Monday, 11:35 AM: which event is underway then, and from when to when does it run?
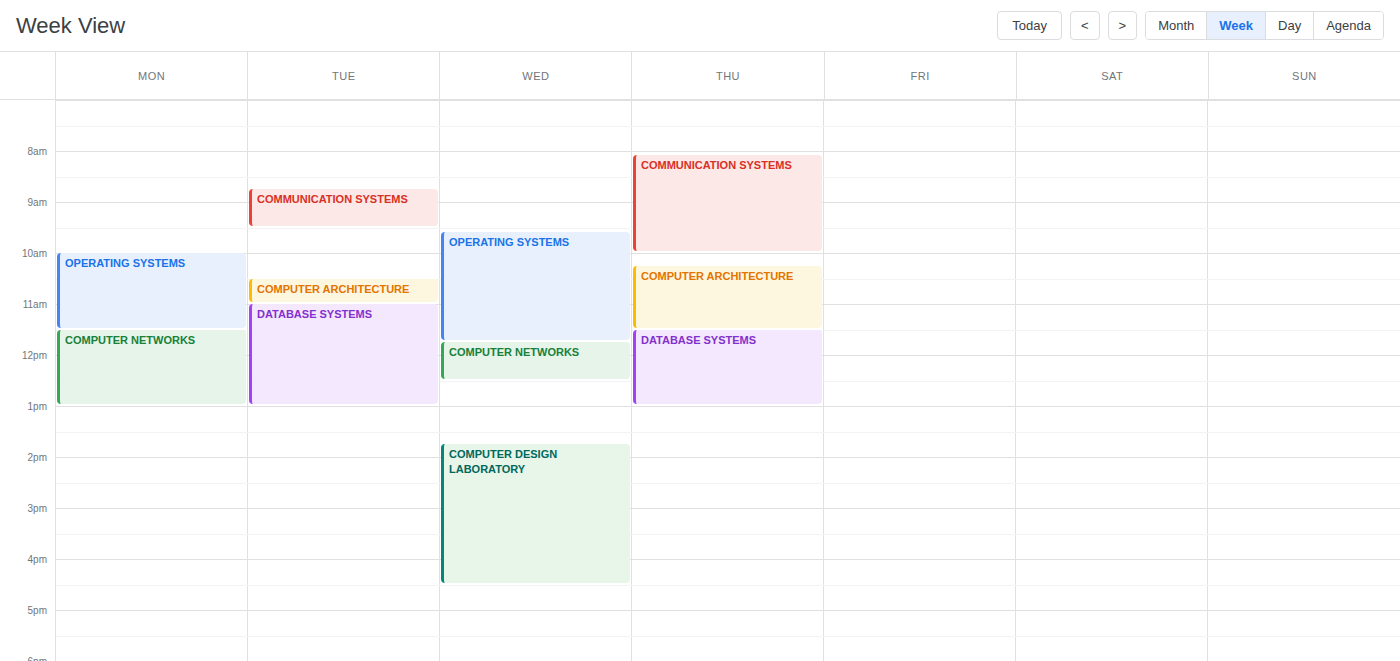
"COMPUTER NETWORKS", 11:30 AM to 1:00 PM